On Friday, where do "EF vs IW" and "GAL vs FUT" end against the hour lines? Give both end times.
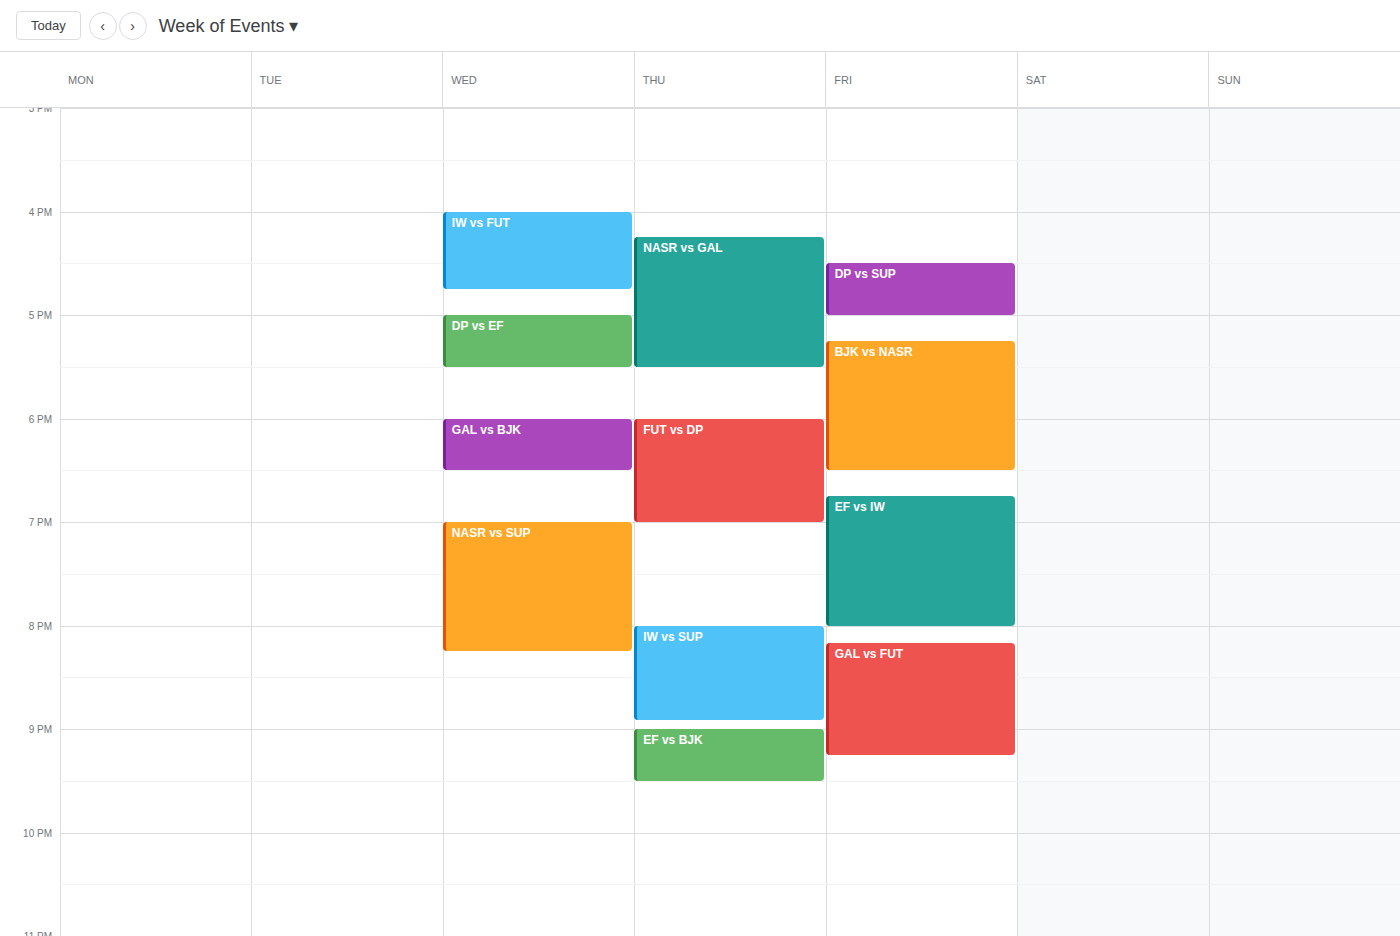
"EF vs IW": 8:00 PM, exactly on the 8 PM line. "GAL vs FUT": 9:15 PM, neither: a quarter of the way from the 9 PM line to the 10 PM line.